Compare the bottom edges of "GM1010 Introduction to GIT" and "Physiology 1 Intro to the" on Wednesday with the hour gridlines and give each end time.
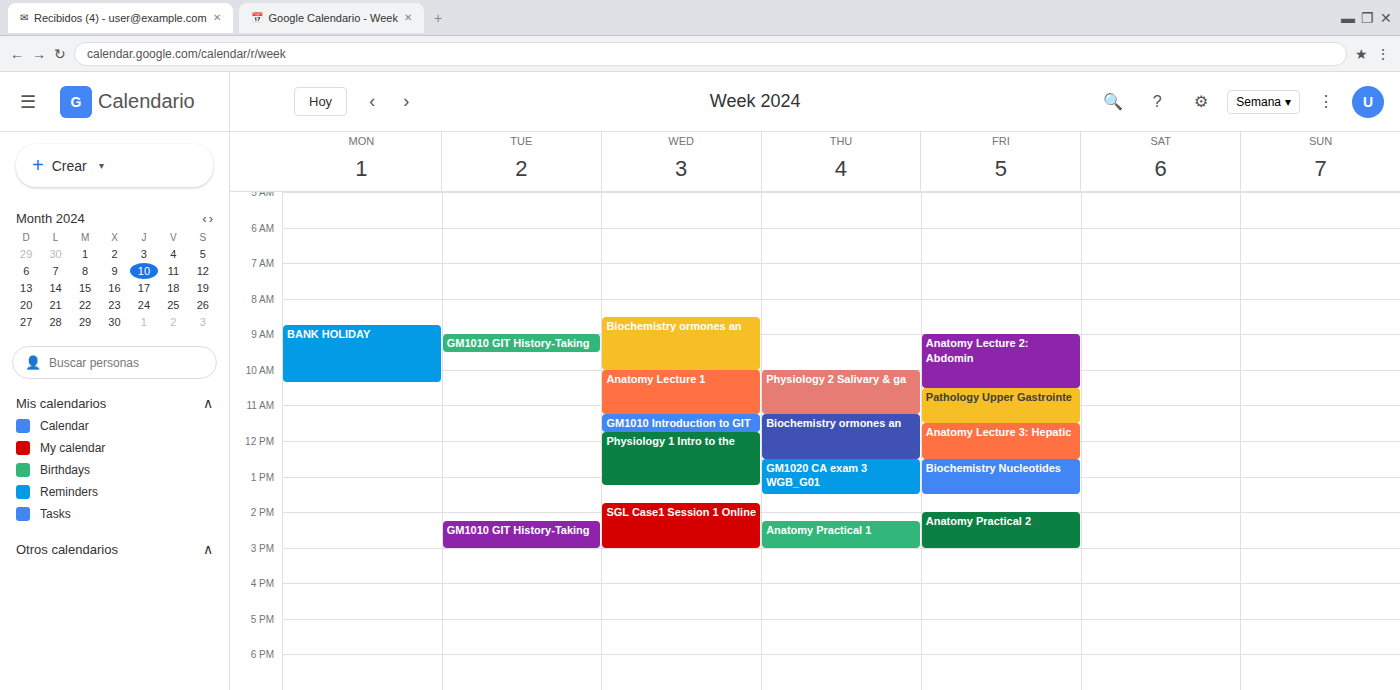
"GM1010 Introduction to GIT": 11:45 AM, neither: three quarters of the way from the 11 AM line to the 12 PM line. "Physiology 1 Intro to the": 1:15 PM, neither: a quarter of the way from the 1 PM line to the 2 PM line.